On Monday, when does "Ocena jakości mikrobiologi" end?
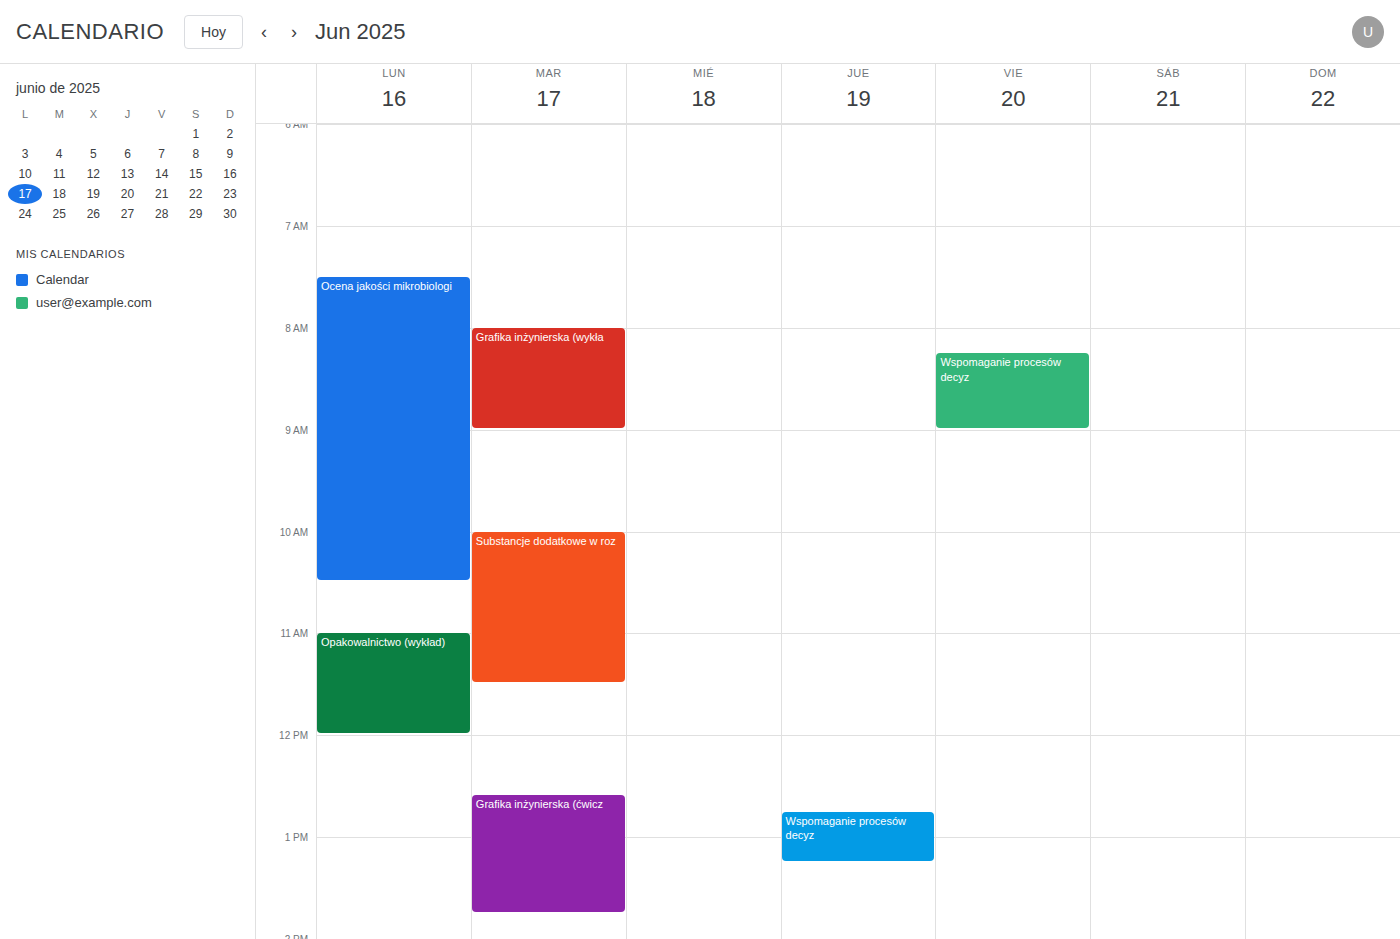
10:30 AM